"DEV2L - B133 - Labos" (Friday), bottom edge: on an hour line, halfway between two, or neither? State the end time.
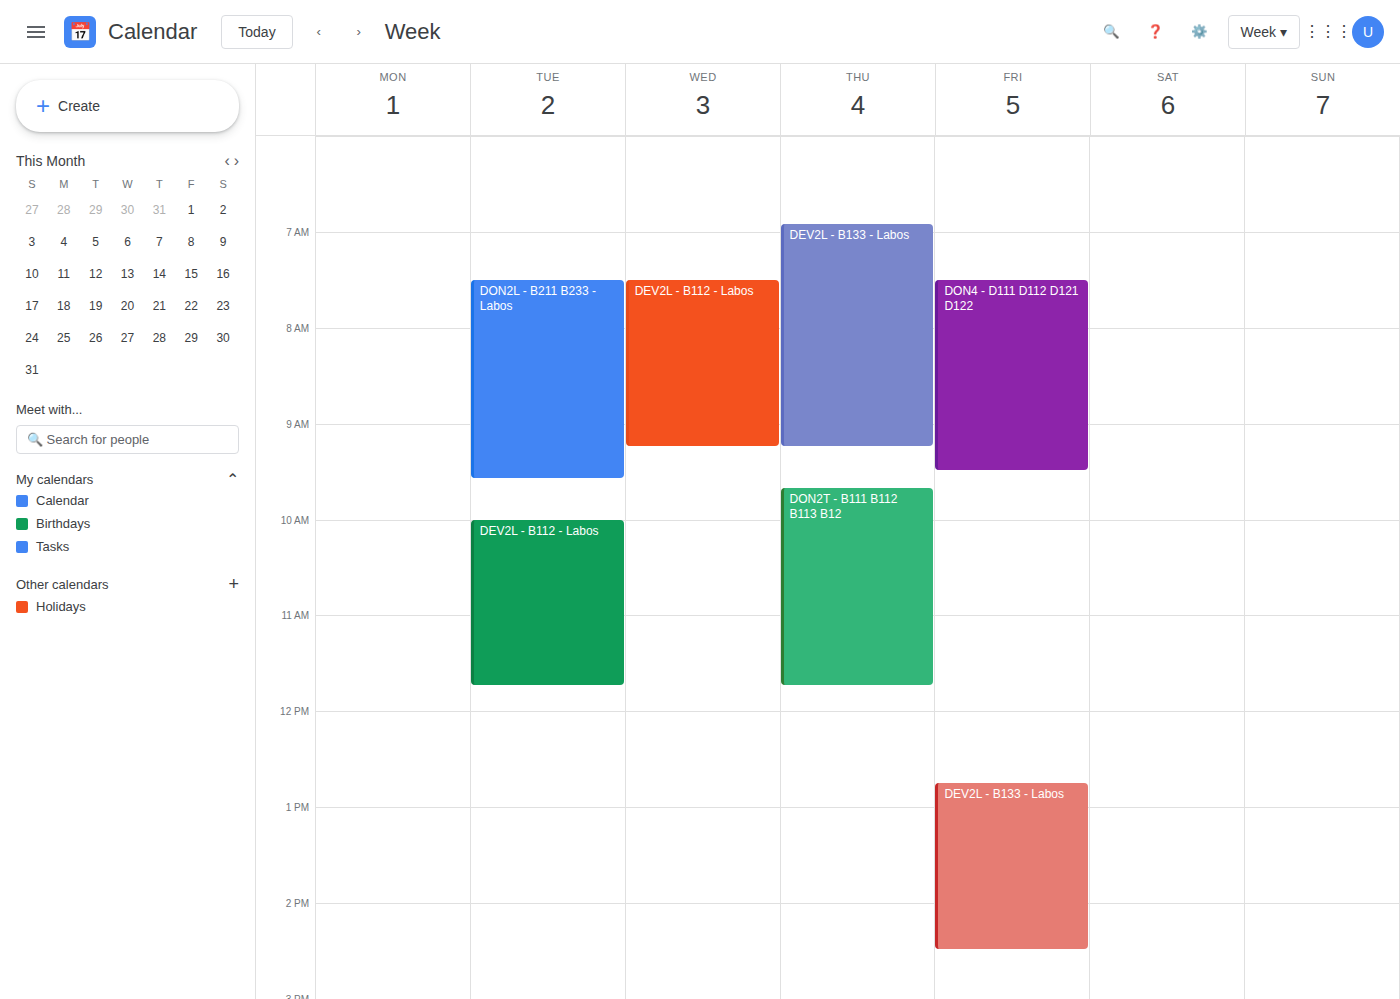
14:30 -- halfway between the 14:00 and 15:00 lines.